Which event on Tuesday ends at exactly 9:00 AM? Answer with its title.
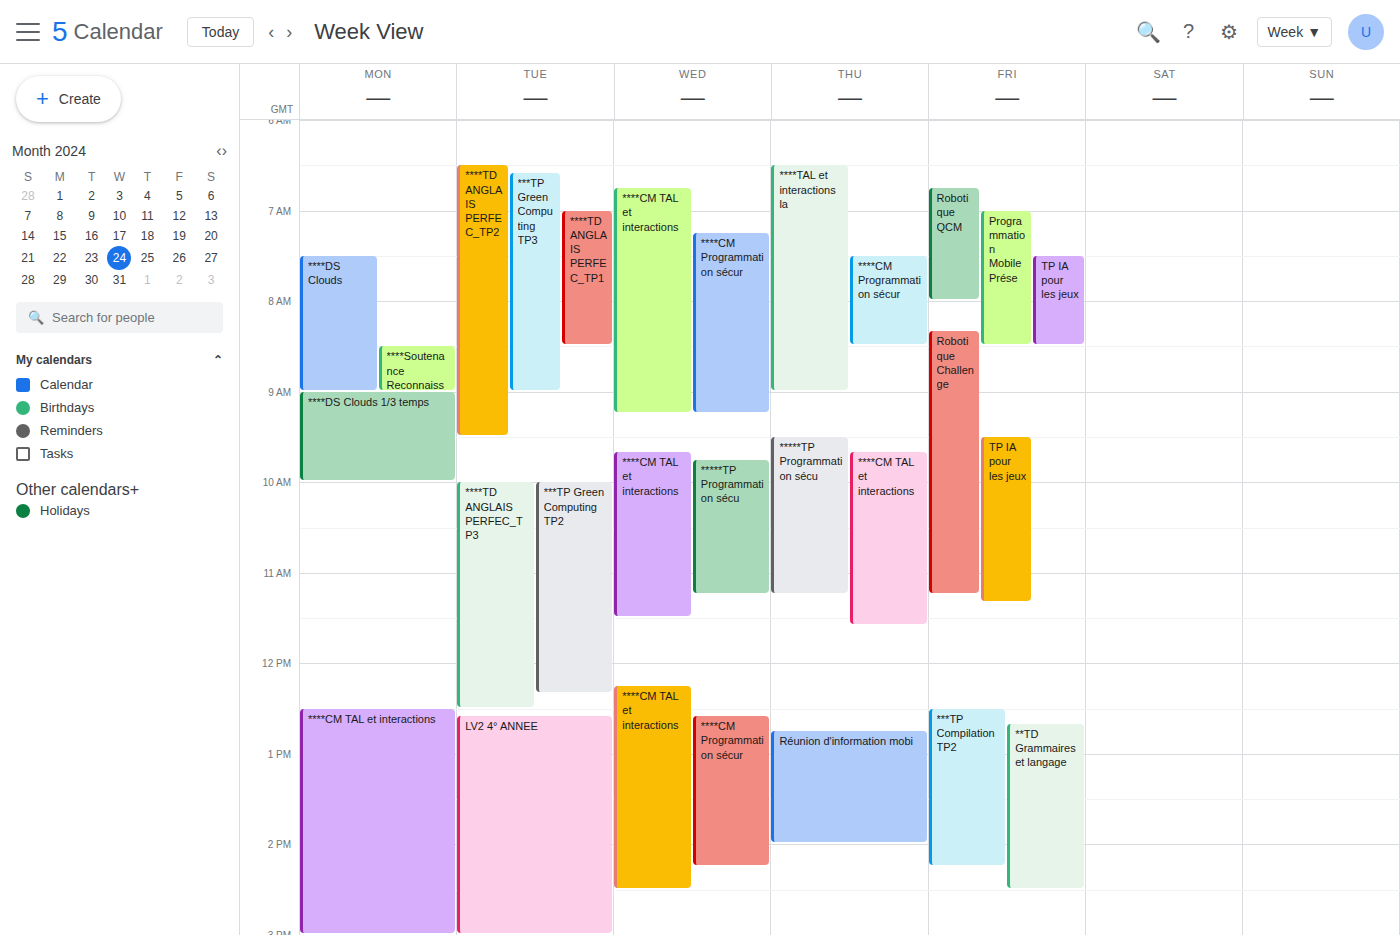
"***TP Green Computing TP3"